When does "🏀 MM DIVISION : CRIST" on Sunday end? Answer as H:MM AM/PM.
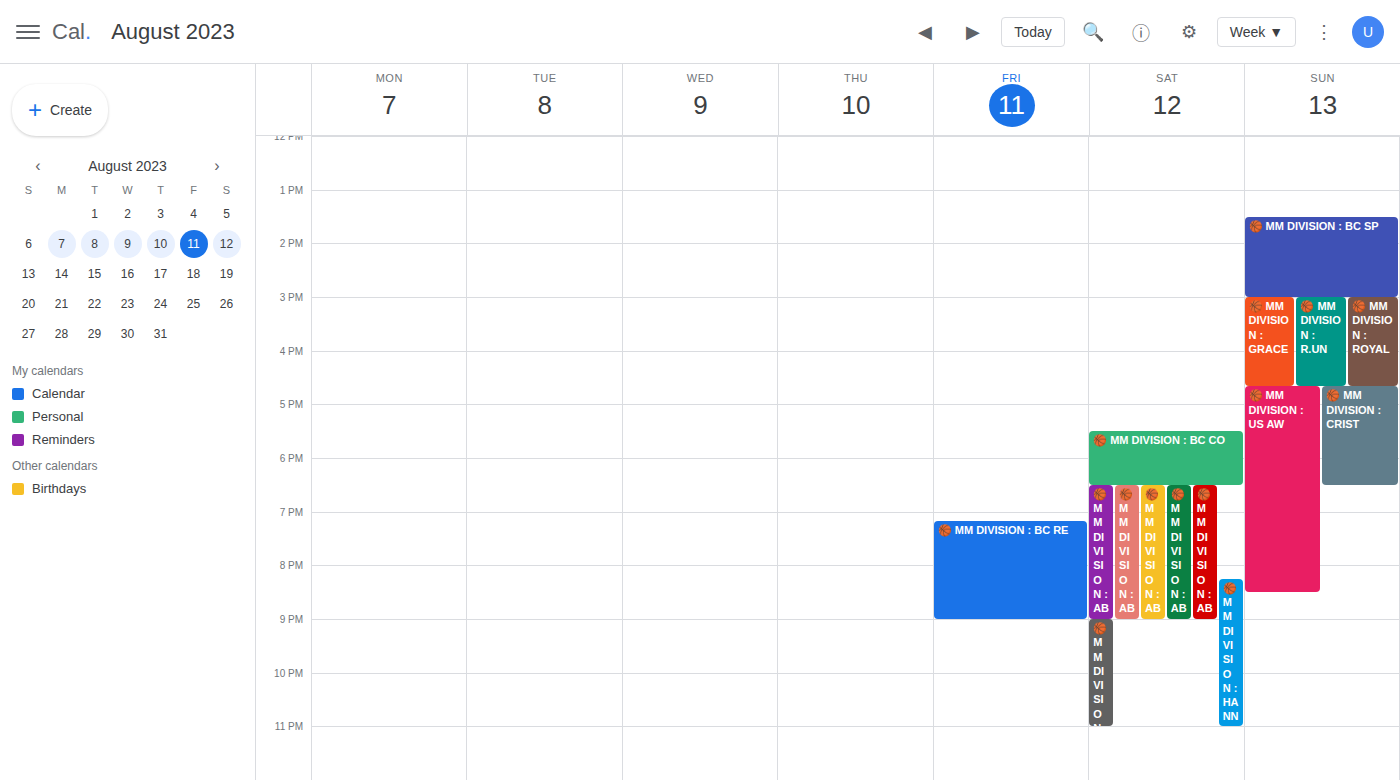
6:30 PM